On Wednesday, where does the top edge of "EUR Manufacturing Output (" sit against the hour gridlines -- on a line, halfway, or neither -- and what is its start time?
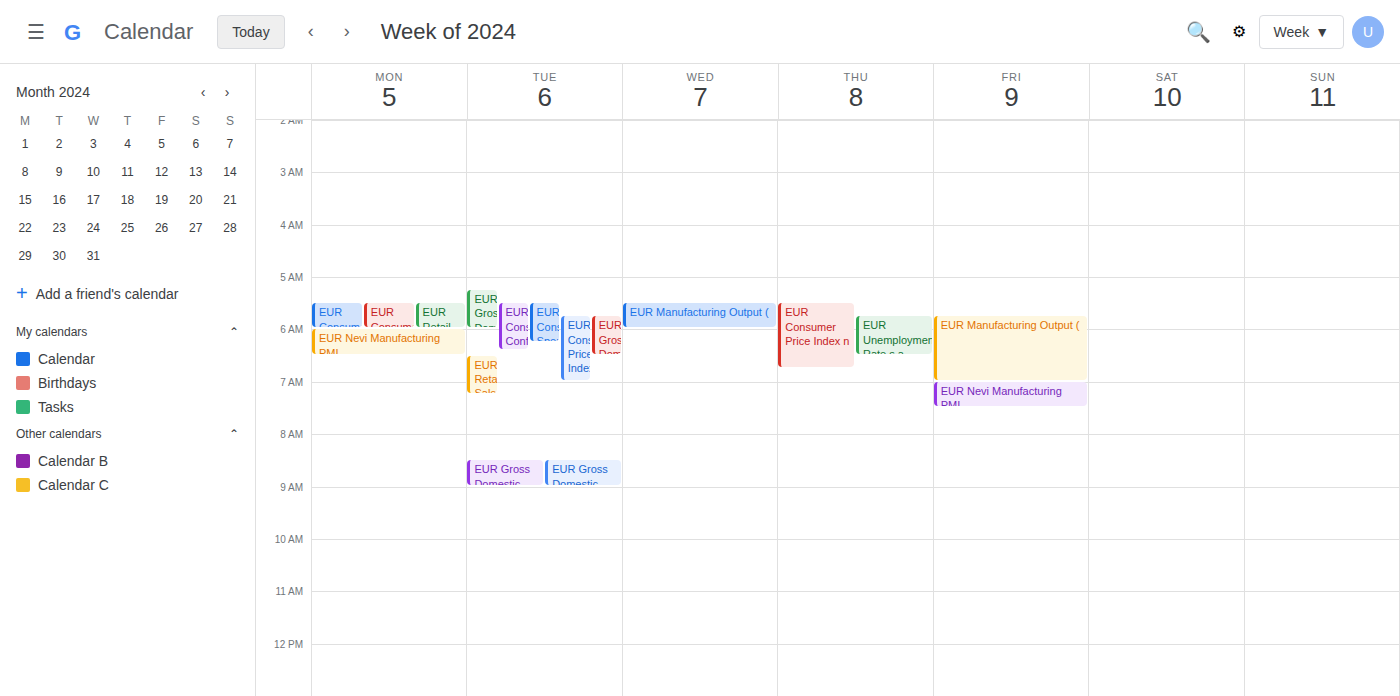
5:30 AM -- halfway between the 5 AM and 6 AM lines.